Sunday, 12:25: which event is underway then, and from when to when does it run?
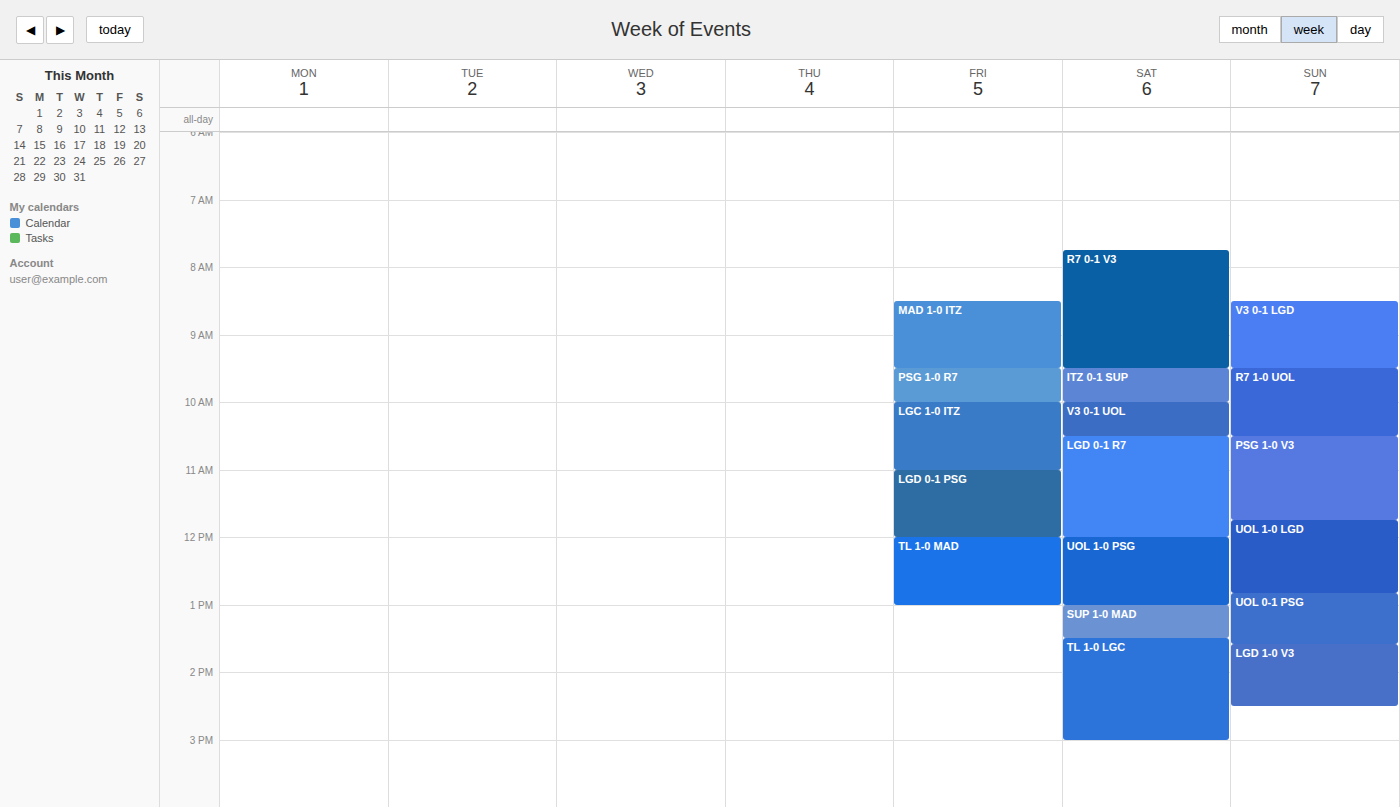
"UOL 1-0 LGD", 11:45 to 12:50